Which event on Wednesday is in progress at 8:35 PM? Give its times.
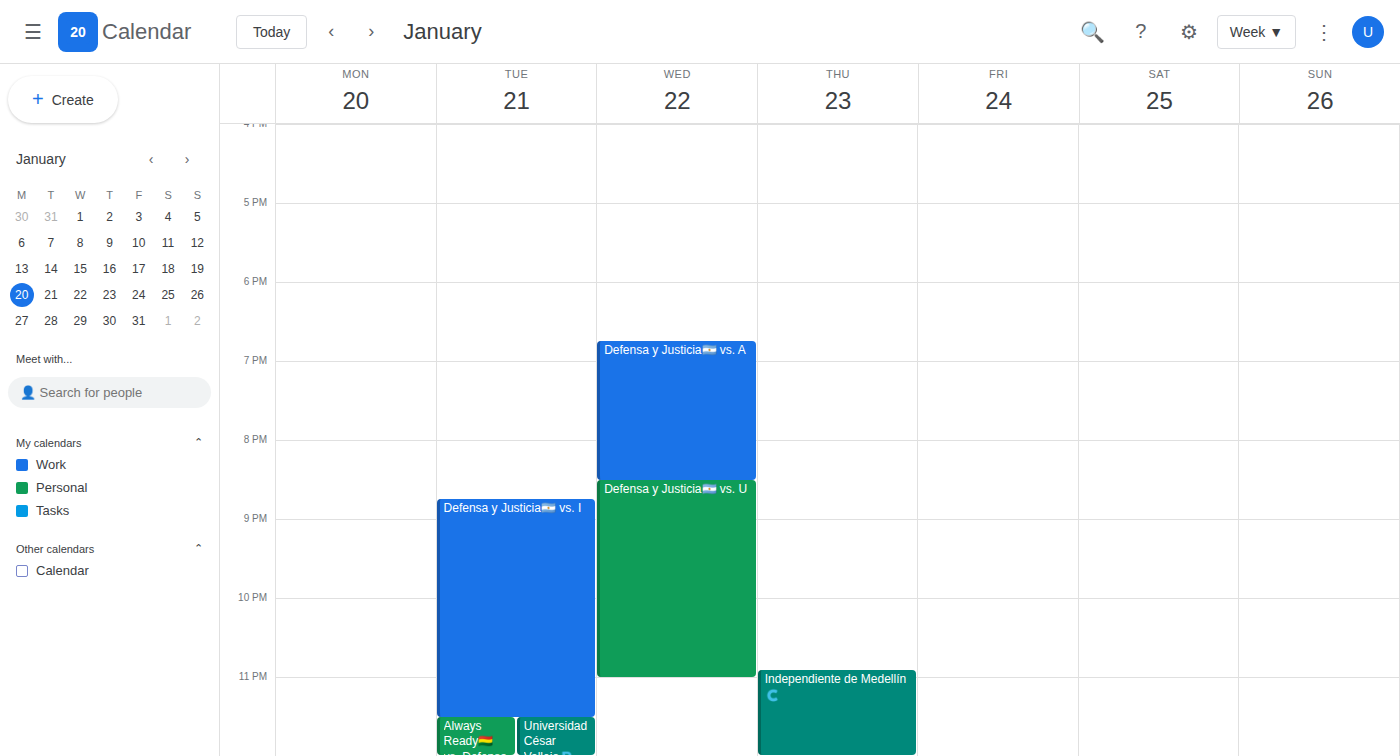
"Defensa y Justicia🇦🇷 vs. U", 8:30 PM to 11:00 PM